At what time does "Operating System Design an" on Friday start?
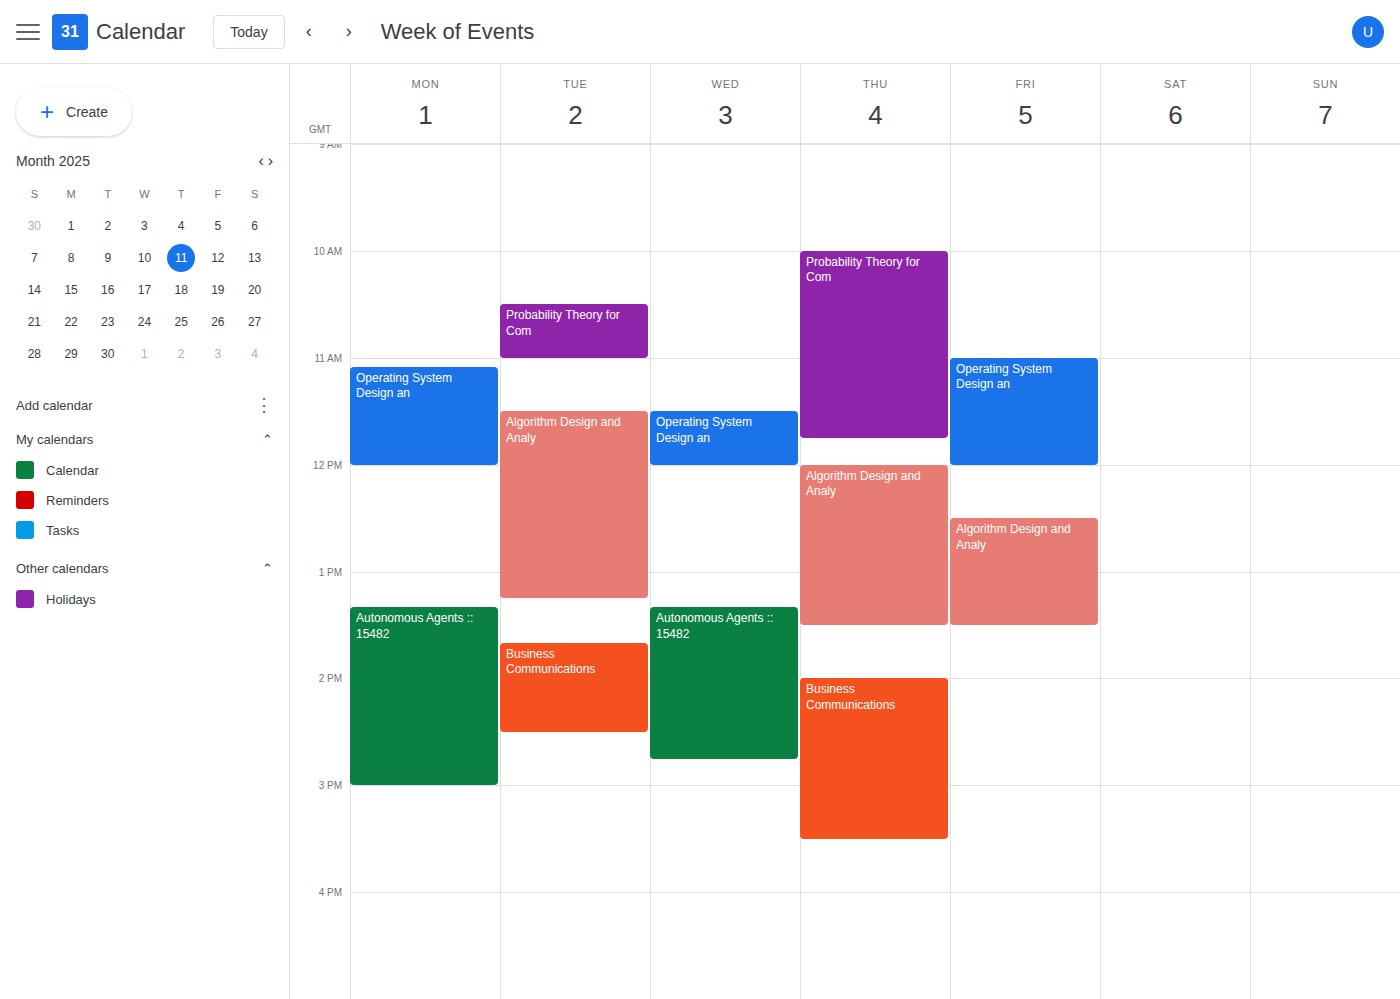
11:00 AM